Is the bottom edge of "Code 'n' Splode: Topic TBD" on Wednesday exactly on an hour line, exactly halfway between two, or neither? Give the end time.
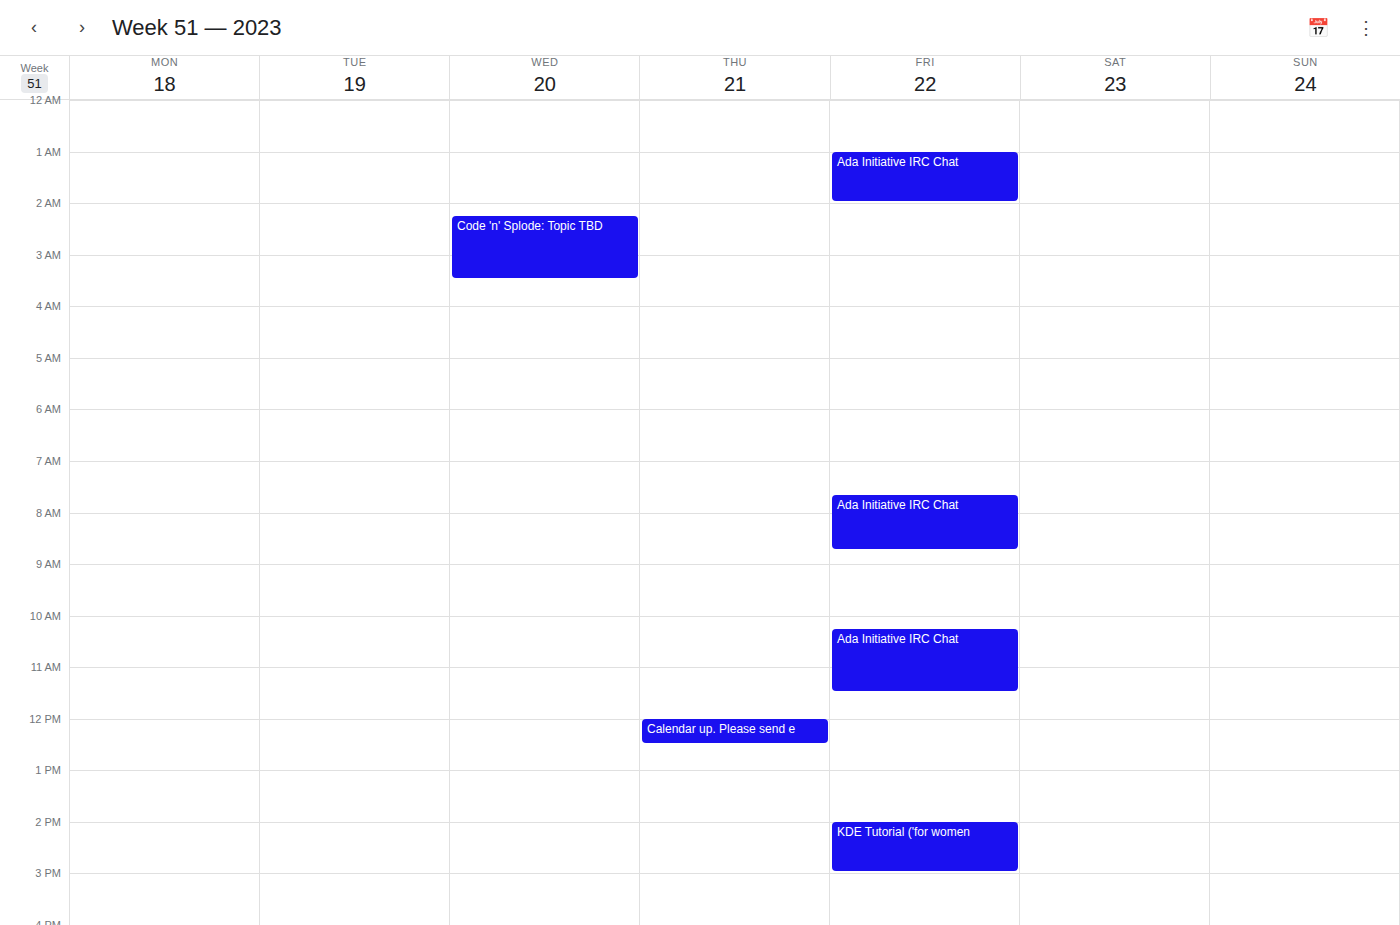
3:30 AM -- halfway between the 3 AM and 4 AM lines.